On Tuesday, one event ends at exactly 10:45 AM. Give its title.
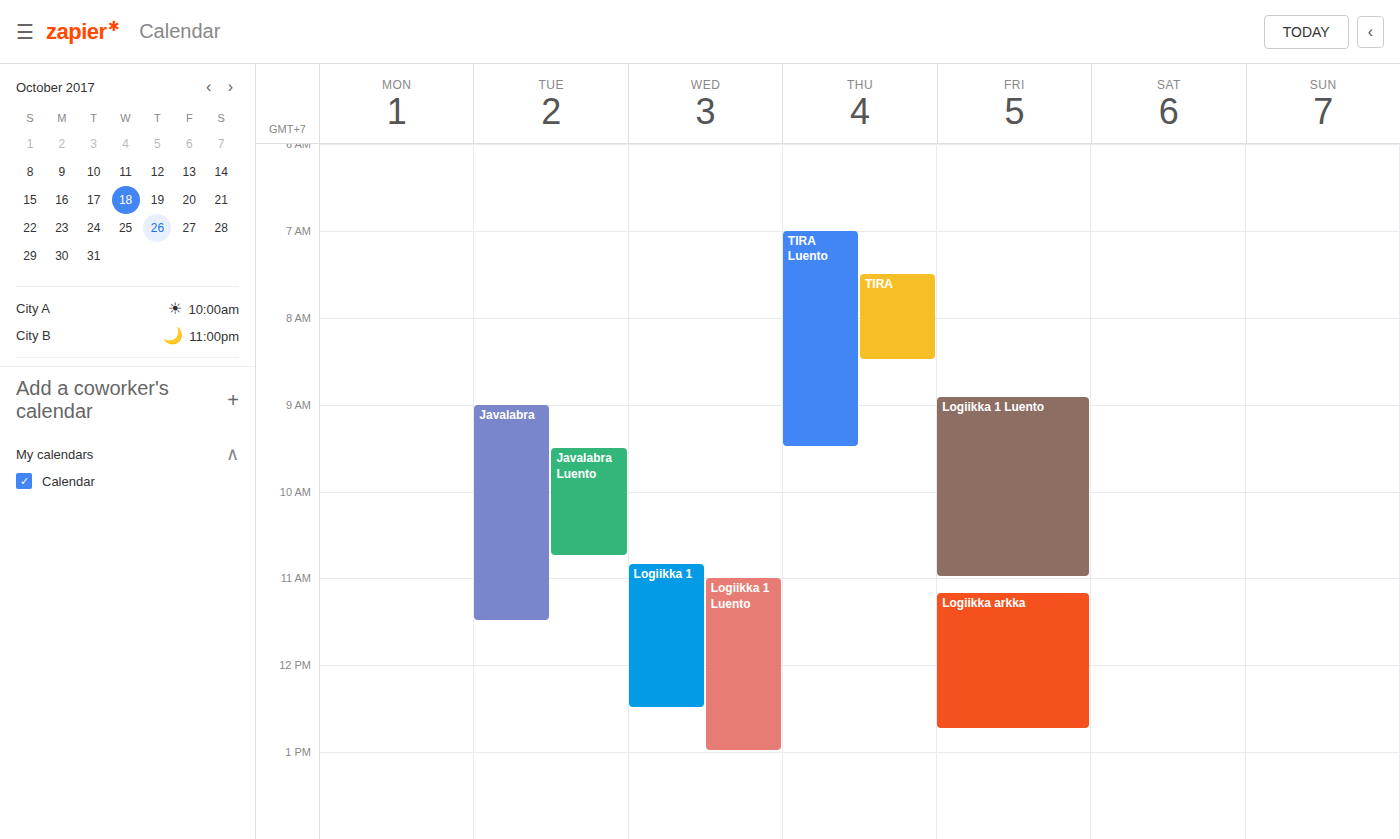
"Javalabra Luento"